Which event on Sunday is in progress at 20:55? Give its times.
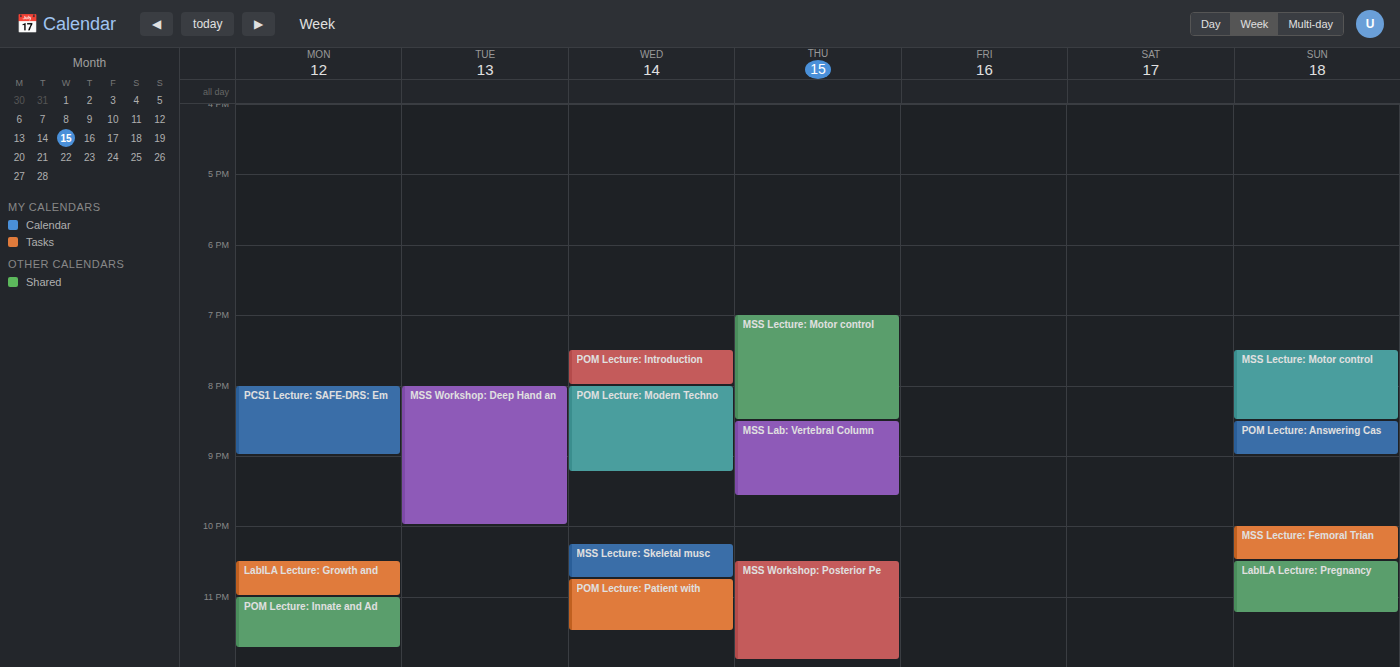
"POM Lecture: Answering Cas", 20:30 to 21:00